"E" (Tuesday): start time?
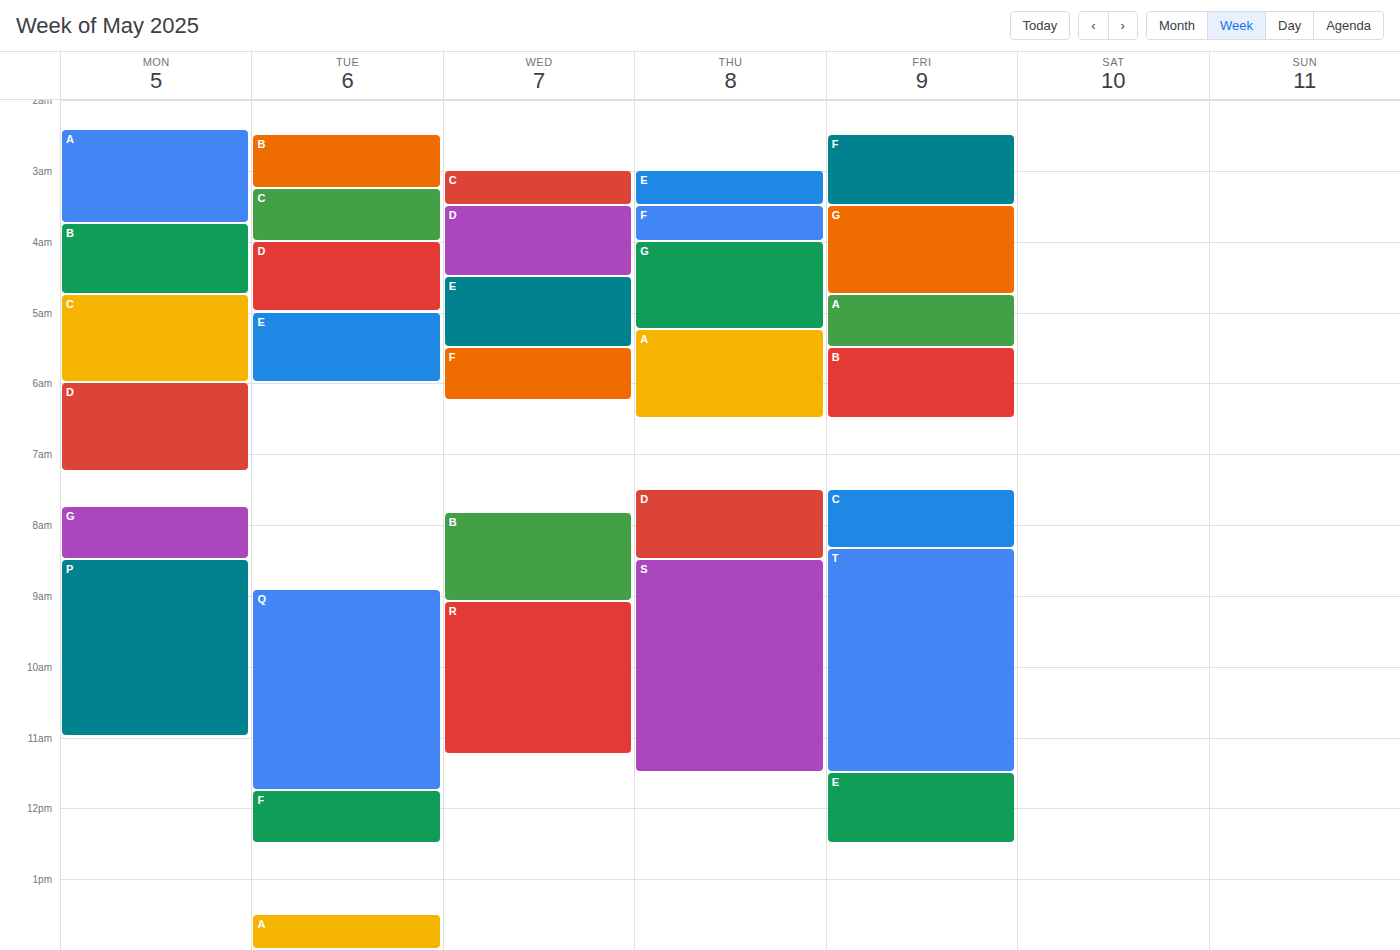
5:00 AM